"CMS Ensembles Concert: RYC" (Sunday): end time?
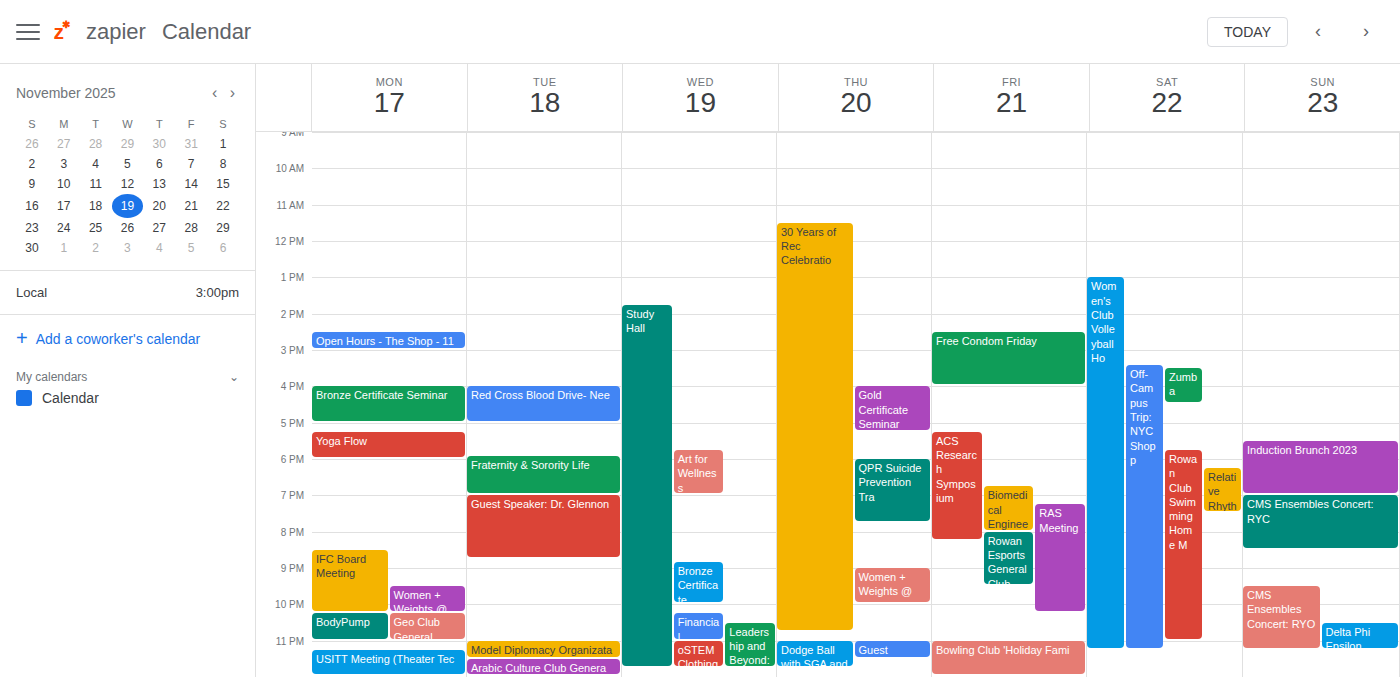
8:30 PM